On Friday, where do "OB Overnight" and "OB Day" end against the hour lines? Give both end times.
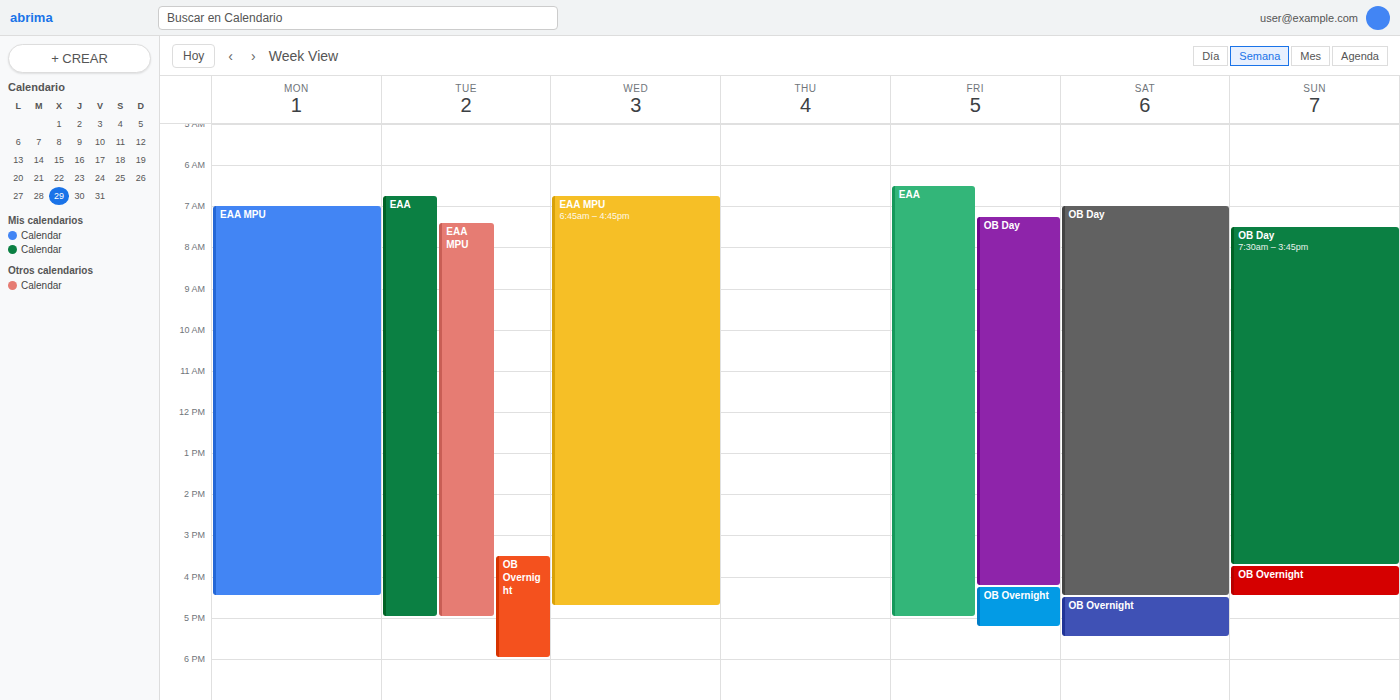
"OB Overnight": 5:15 PM, neither: a quarter of the way from the 5 PM line to the 6 PM line. "OB Day": 4:15 PM, neither: a quarter of the way from the 4 PM line to the 5 PM line.